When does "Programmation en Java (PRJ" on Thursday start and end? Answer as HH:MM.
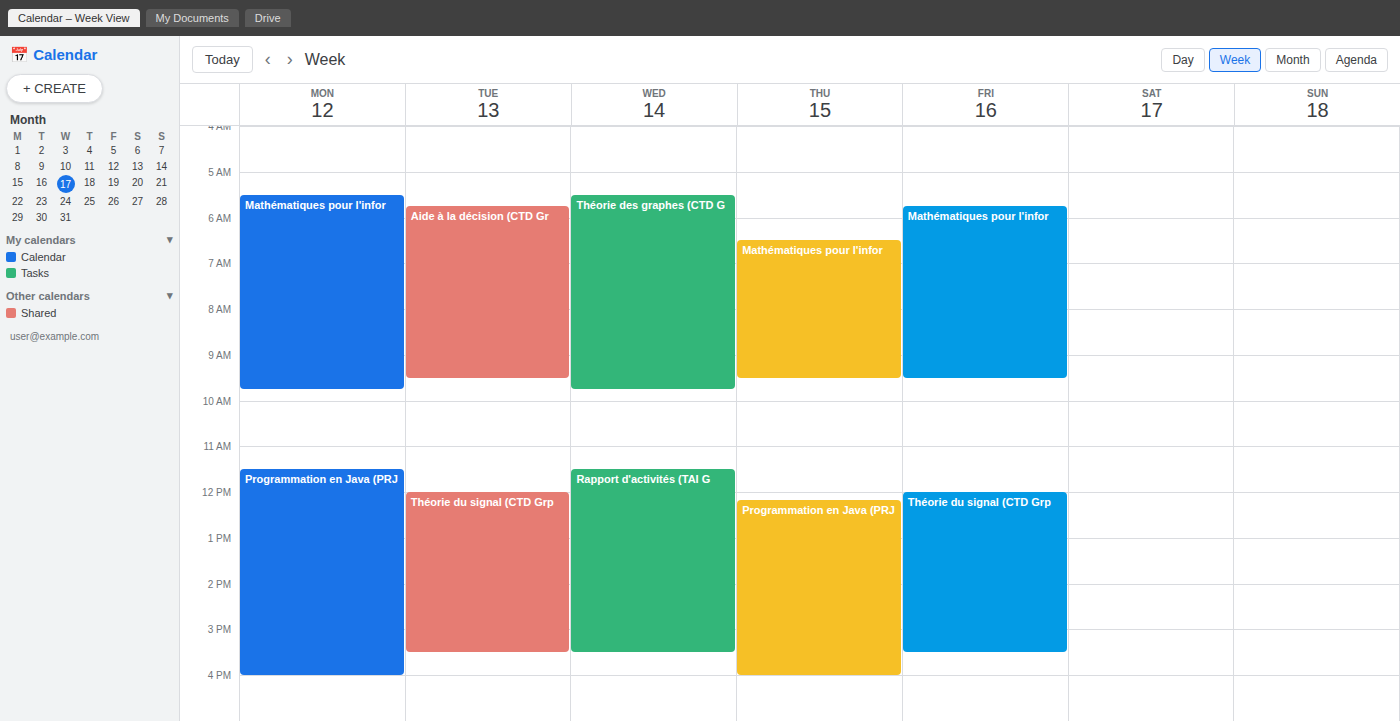
12:10 to 16:00